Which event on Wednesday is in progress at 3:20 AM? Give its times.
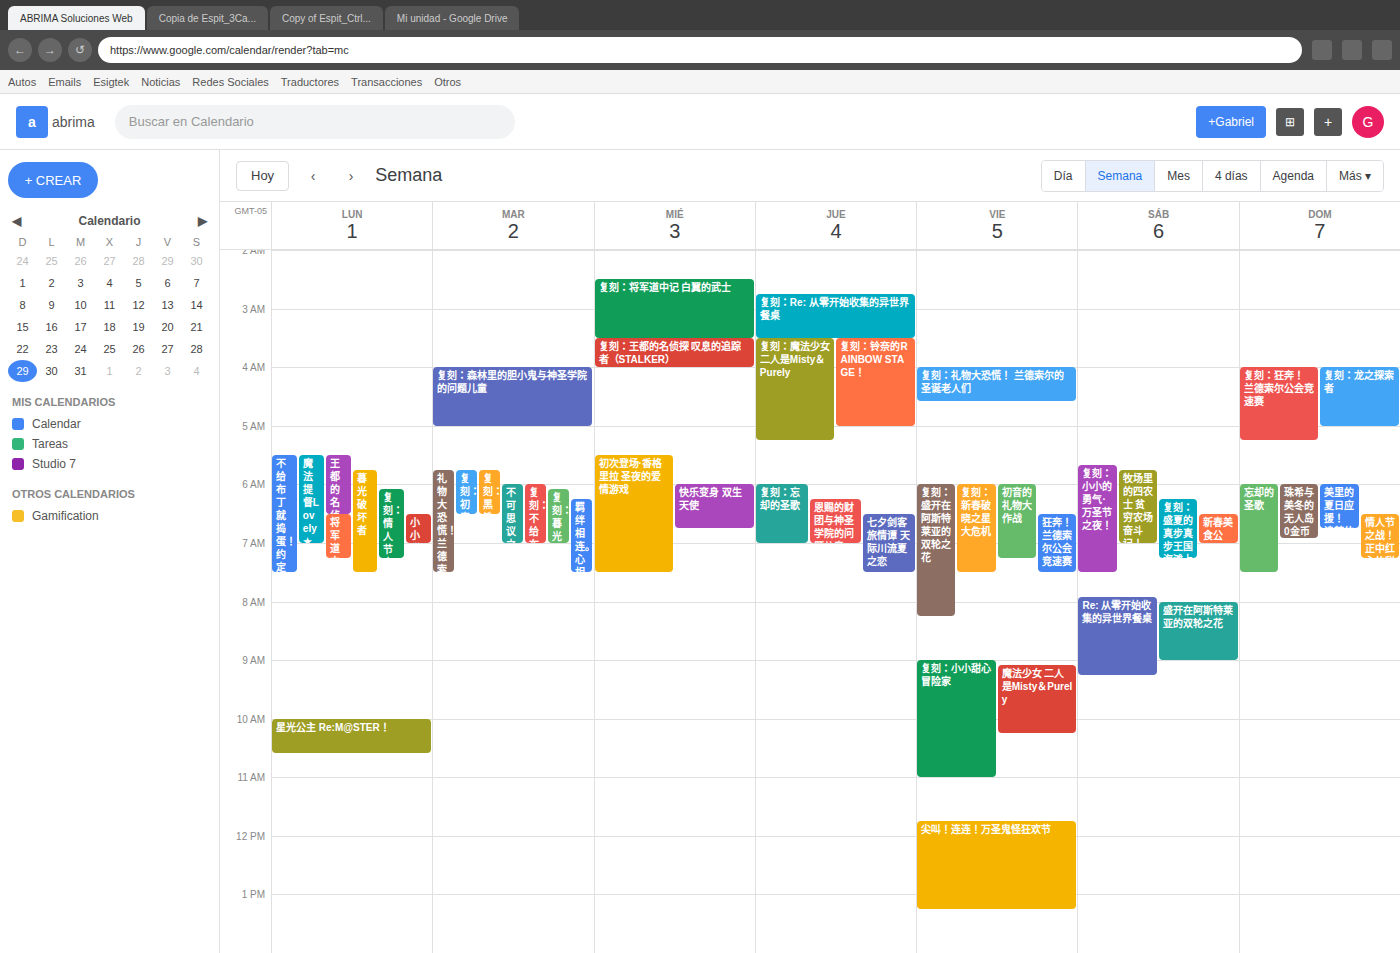
"复刻：将军道中记 白翼的武士", 2:30 AM to 3:30 AM